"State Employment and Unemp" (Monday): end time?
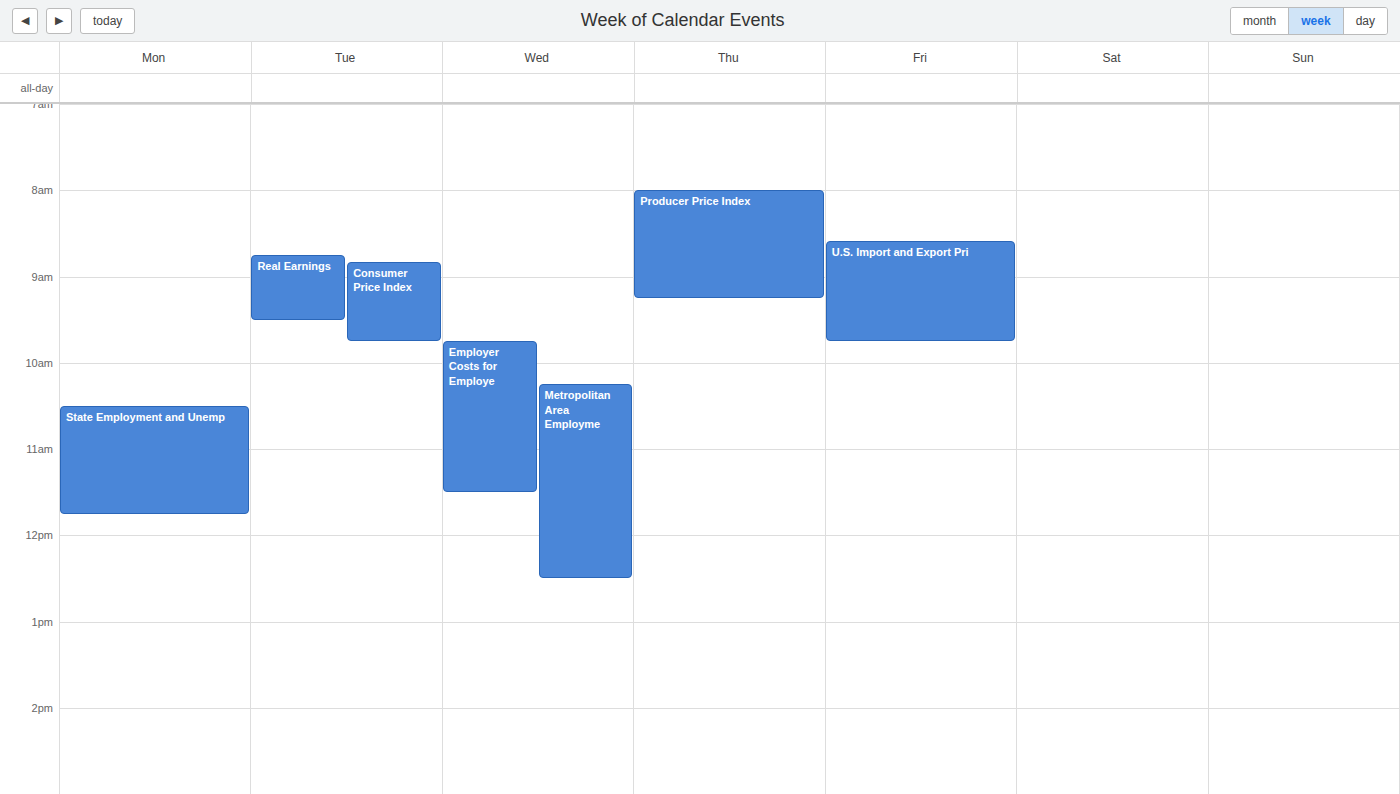
11:45